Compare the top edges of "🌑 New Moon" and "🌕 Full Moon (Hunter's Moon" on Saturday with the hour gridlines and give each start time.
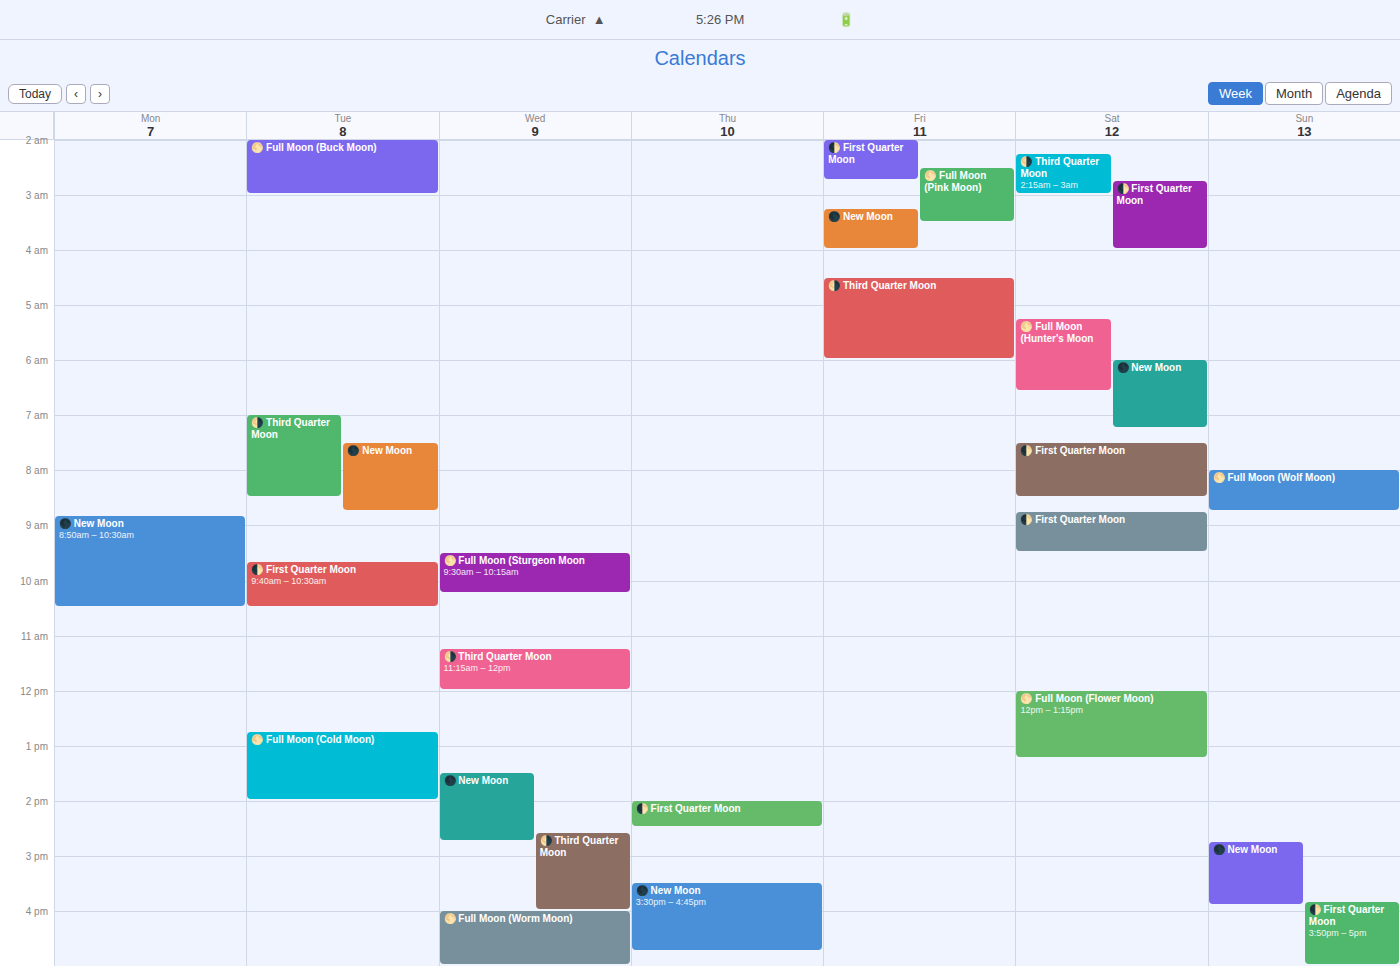
"🌑 New Moon": 6:00 AM, exactly on the 6 AM line. "🌕 Full Moon (Hunter's Moon": 5:15 AM, neither: a quarter of the way from the 5 AM line to the 6 AM line.